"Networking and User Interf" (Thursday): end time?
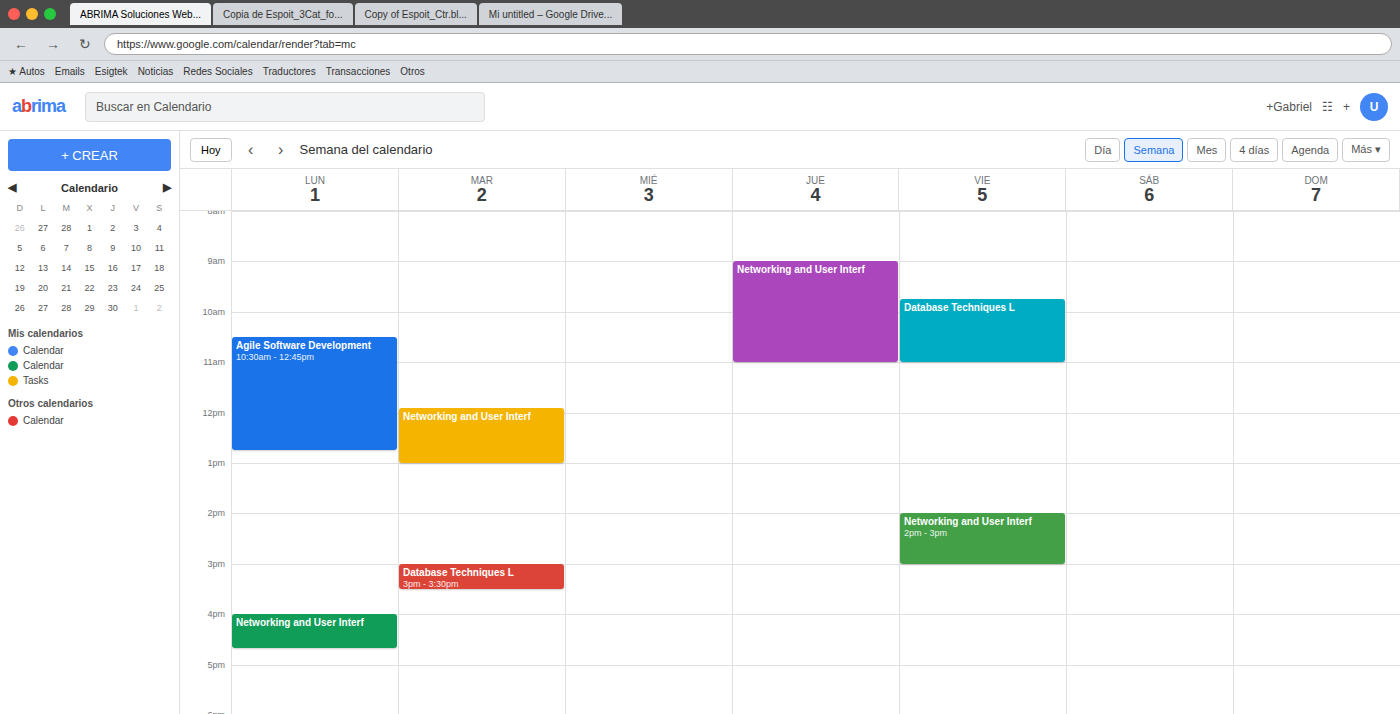
11:00